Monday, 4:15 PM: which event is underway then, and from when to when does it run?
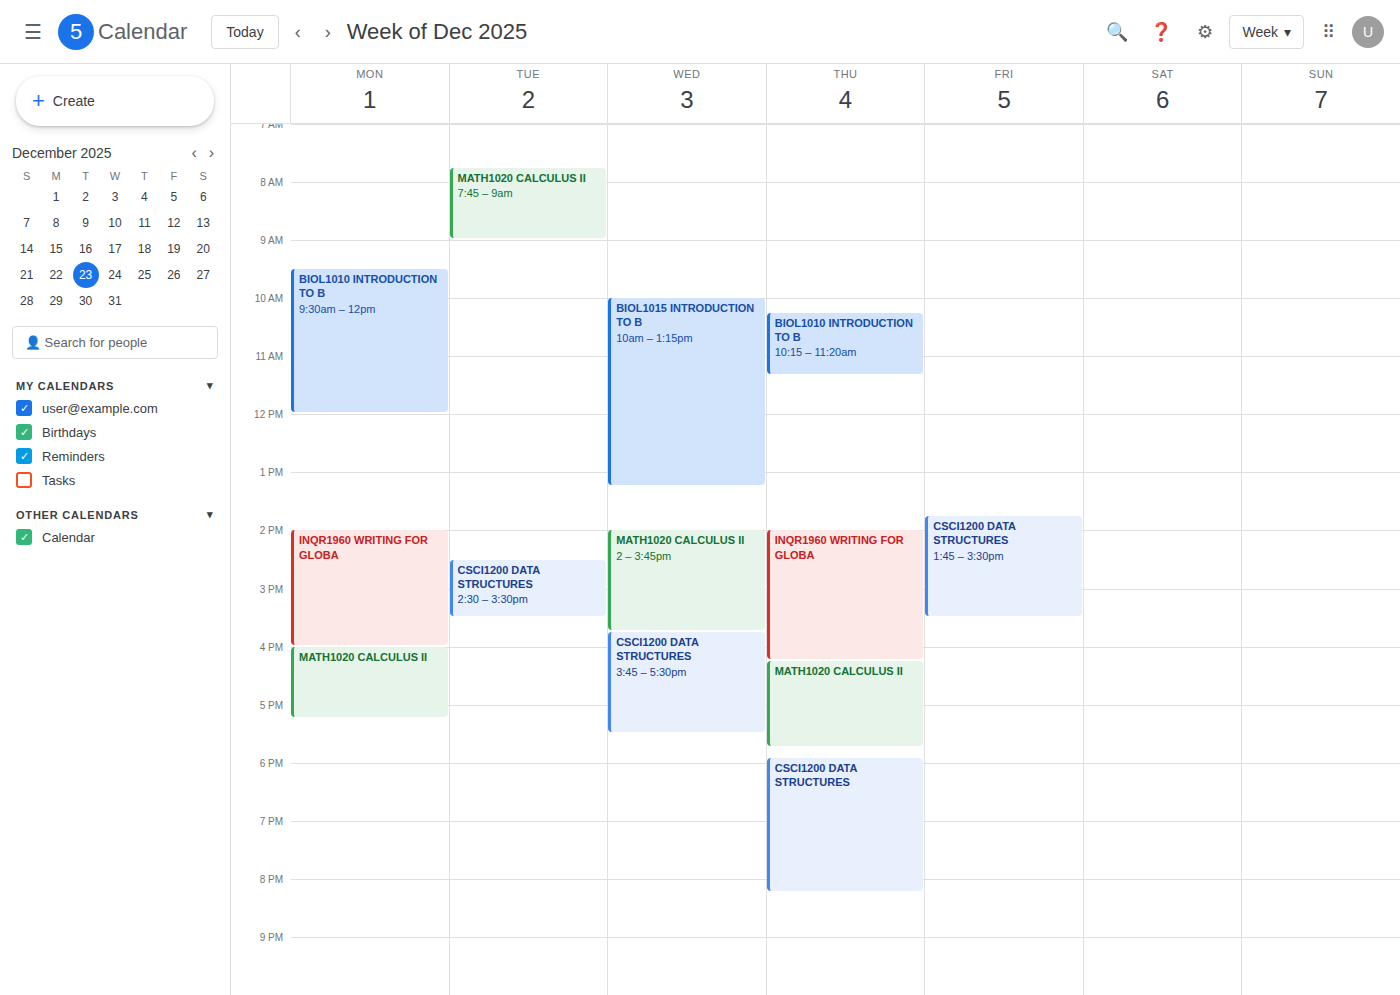
"MATH1020 CALCULUS II", 4:00 PM to 5:15 PM